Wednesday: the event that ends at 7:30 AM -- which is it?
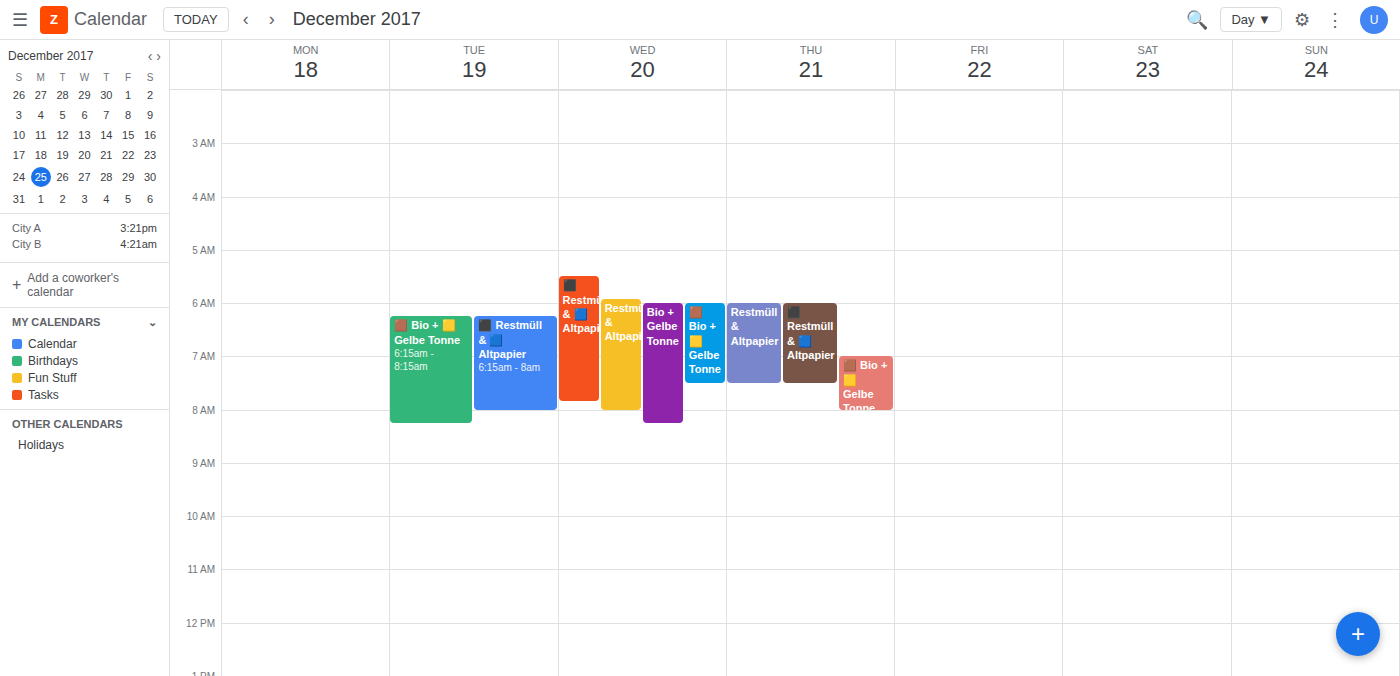
"🟫 Bio + 🟨 Gelbe Tonne"